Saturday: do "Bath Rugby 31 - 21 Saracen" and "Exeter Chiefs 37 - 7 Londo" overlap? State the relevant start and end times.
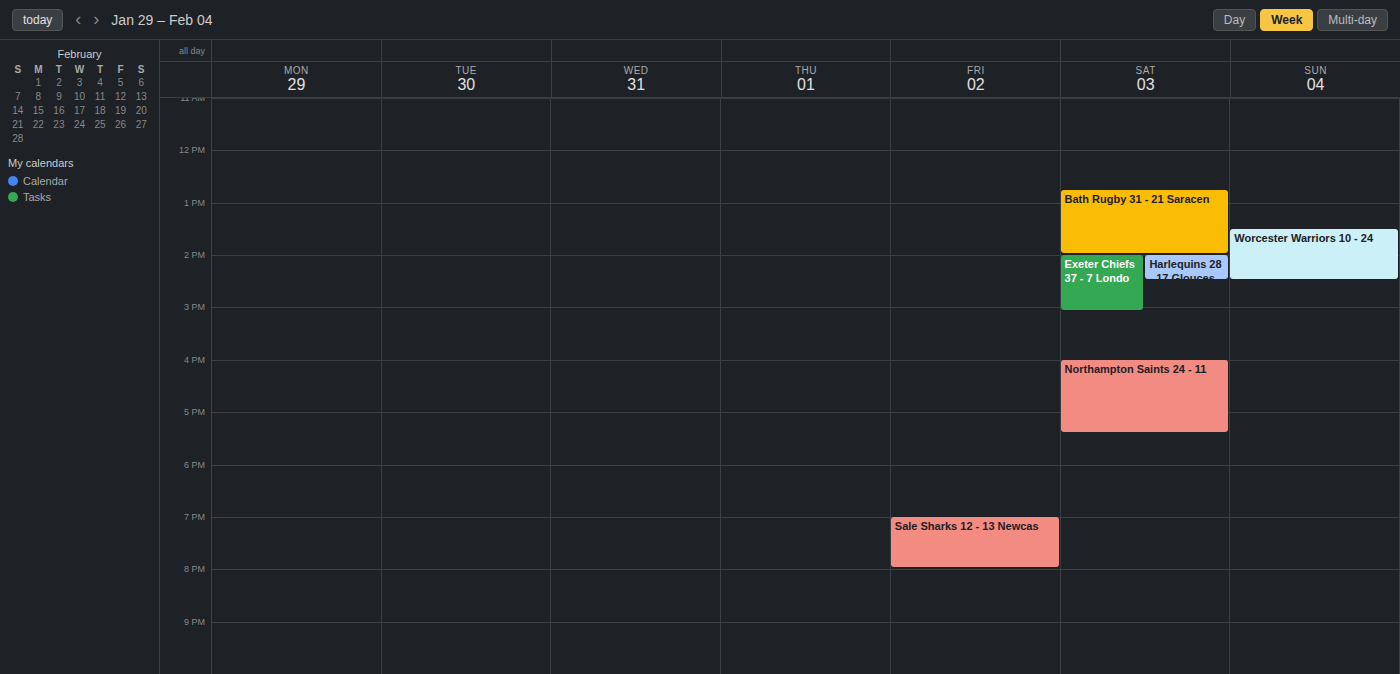
"Bath Rugby 31 - 21 Saracen" ends at 14:00, exactly when "Exeter Chiefs 37 - 7 Londo" starts -- they touch but do not overlap.